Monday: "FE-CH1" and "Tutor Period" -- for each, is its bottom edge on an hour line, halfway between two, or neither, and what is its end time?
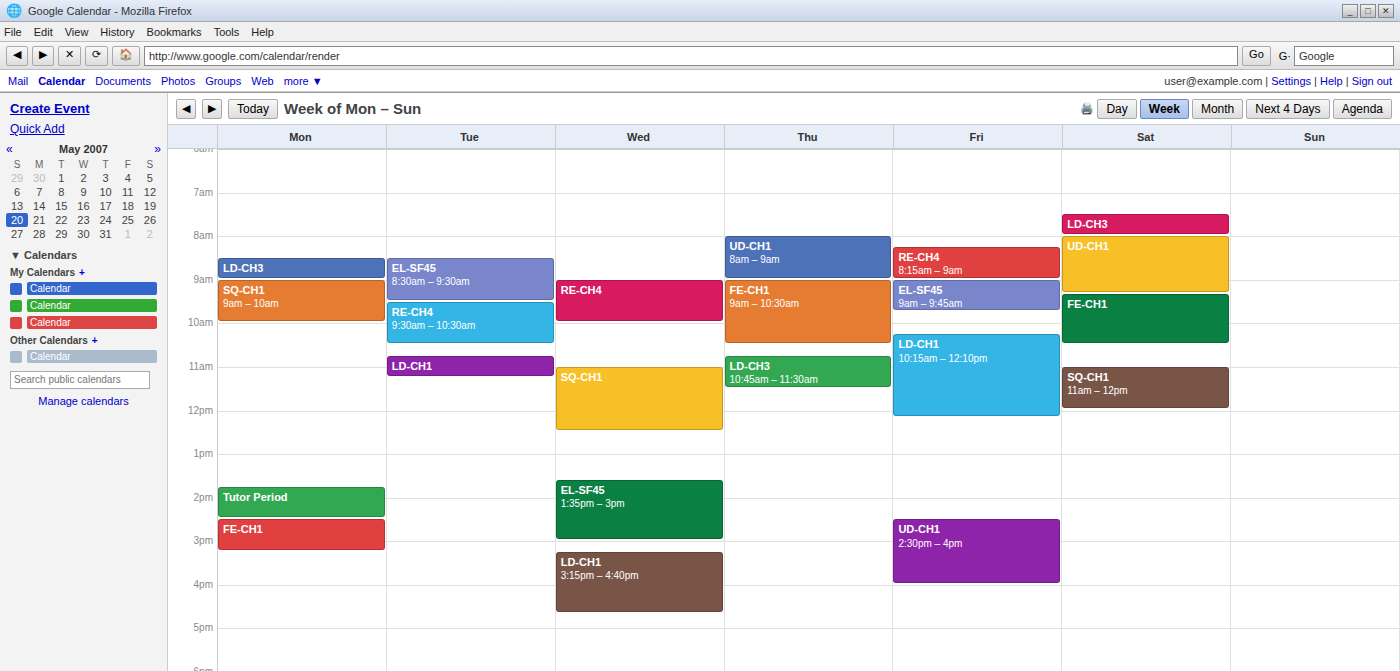
"FE-CH1": 3:15 PM, neither: a quarter of the way from the 3 PM line to the 4 PM line. "Tutor Period": 2:30 PM, halfway between the 2 PM and 3 PM lines.